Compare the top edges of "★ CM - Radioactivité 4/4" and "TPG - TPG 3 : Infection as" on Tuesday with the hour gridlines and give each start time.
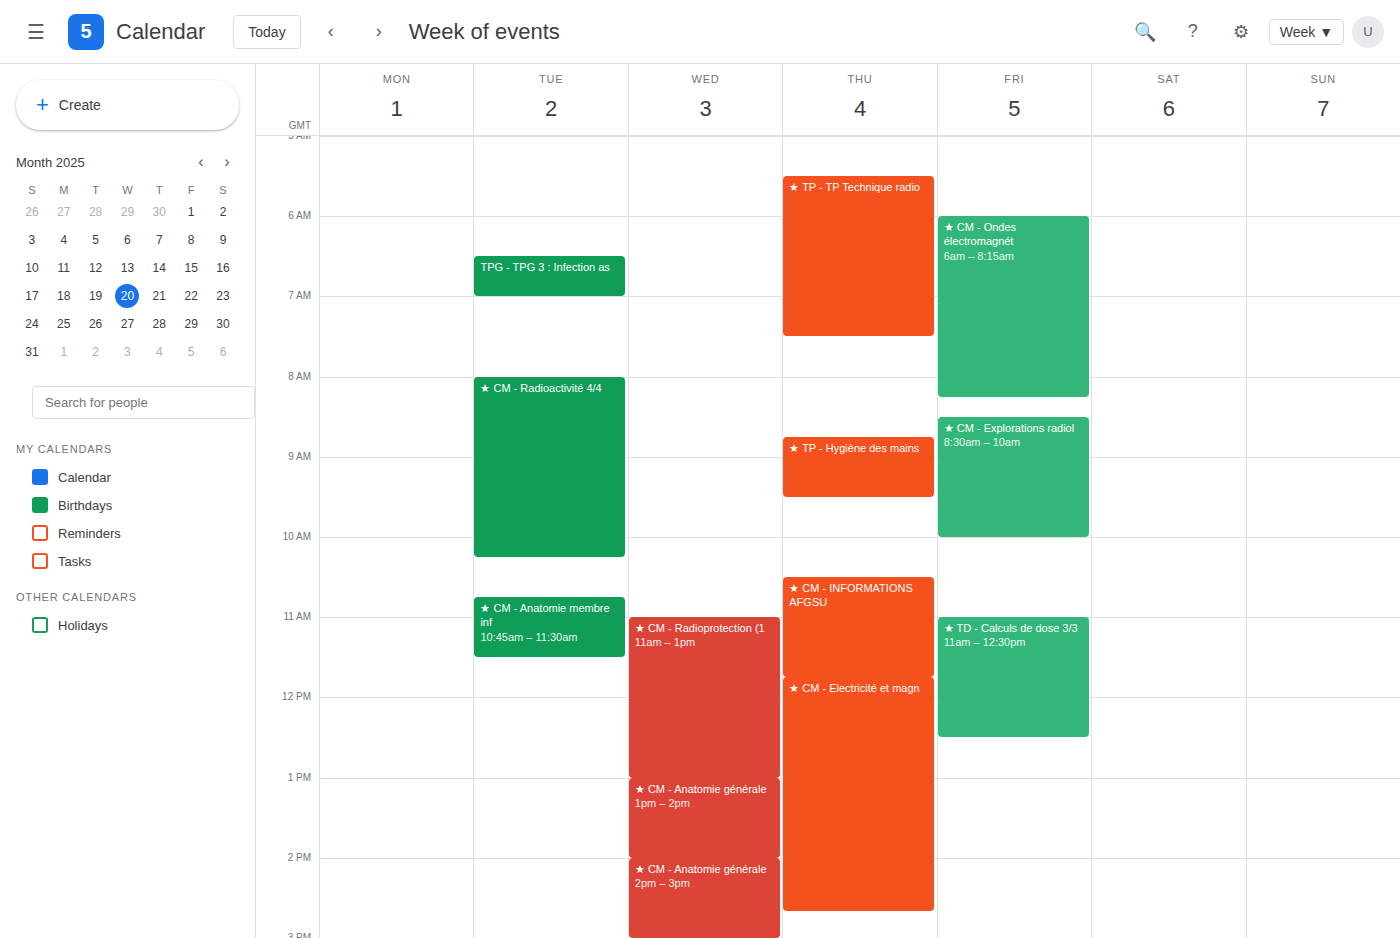
"★ CM - Radioactivité 4/4": 8:00 AM, exactly on the 8 AM line. "TPG - TPG 3 : Infection as": 6:30 AM, halfway between the 6 AM and 7 AM lines.